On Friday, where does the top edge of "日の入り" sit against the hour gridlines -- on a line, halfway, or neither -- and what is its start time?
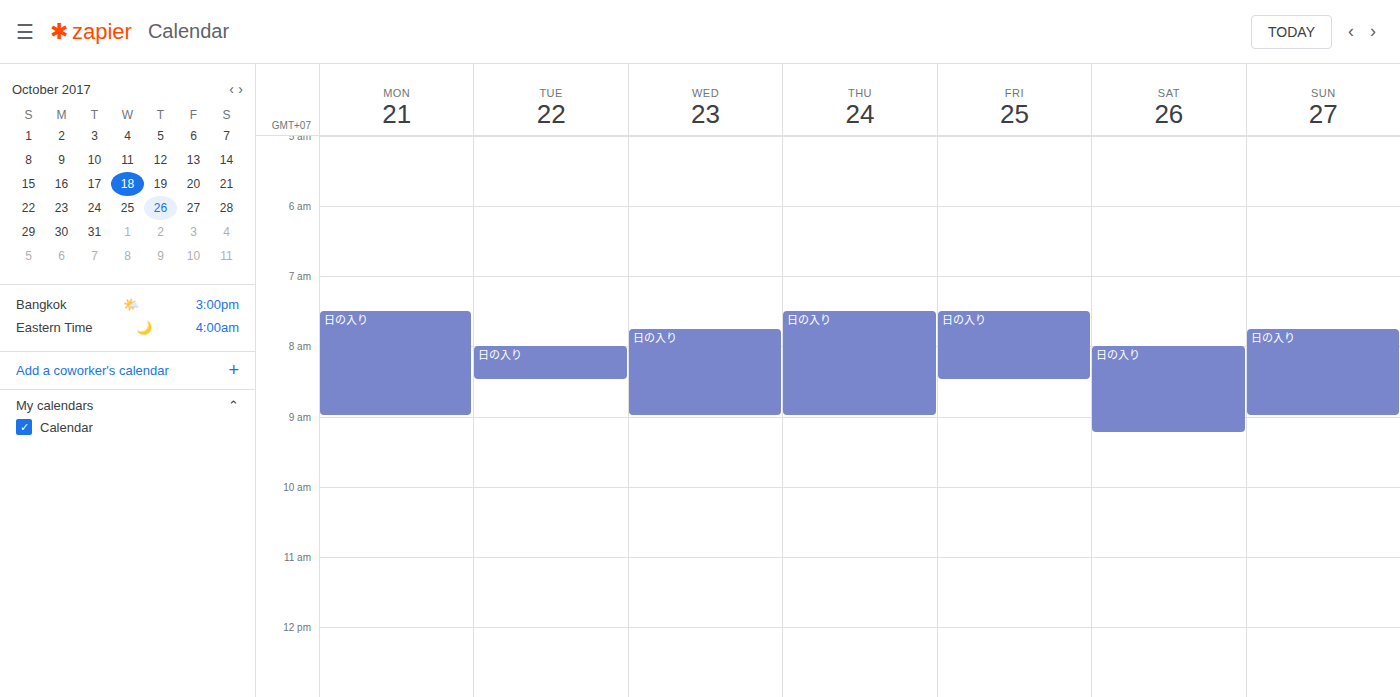
7:30 AM -- halfway between the 7 AM and 8 AM lines.